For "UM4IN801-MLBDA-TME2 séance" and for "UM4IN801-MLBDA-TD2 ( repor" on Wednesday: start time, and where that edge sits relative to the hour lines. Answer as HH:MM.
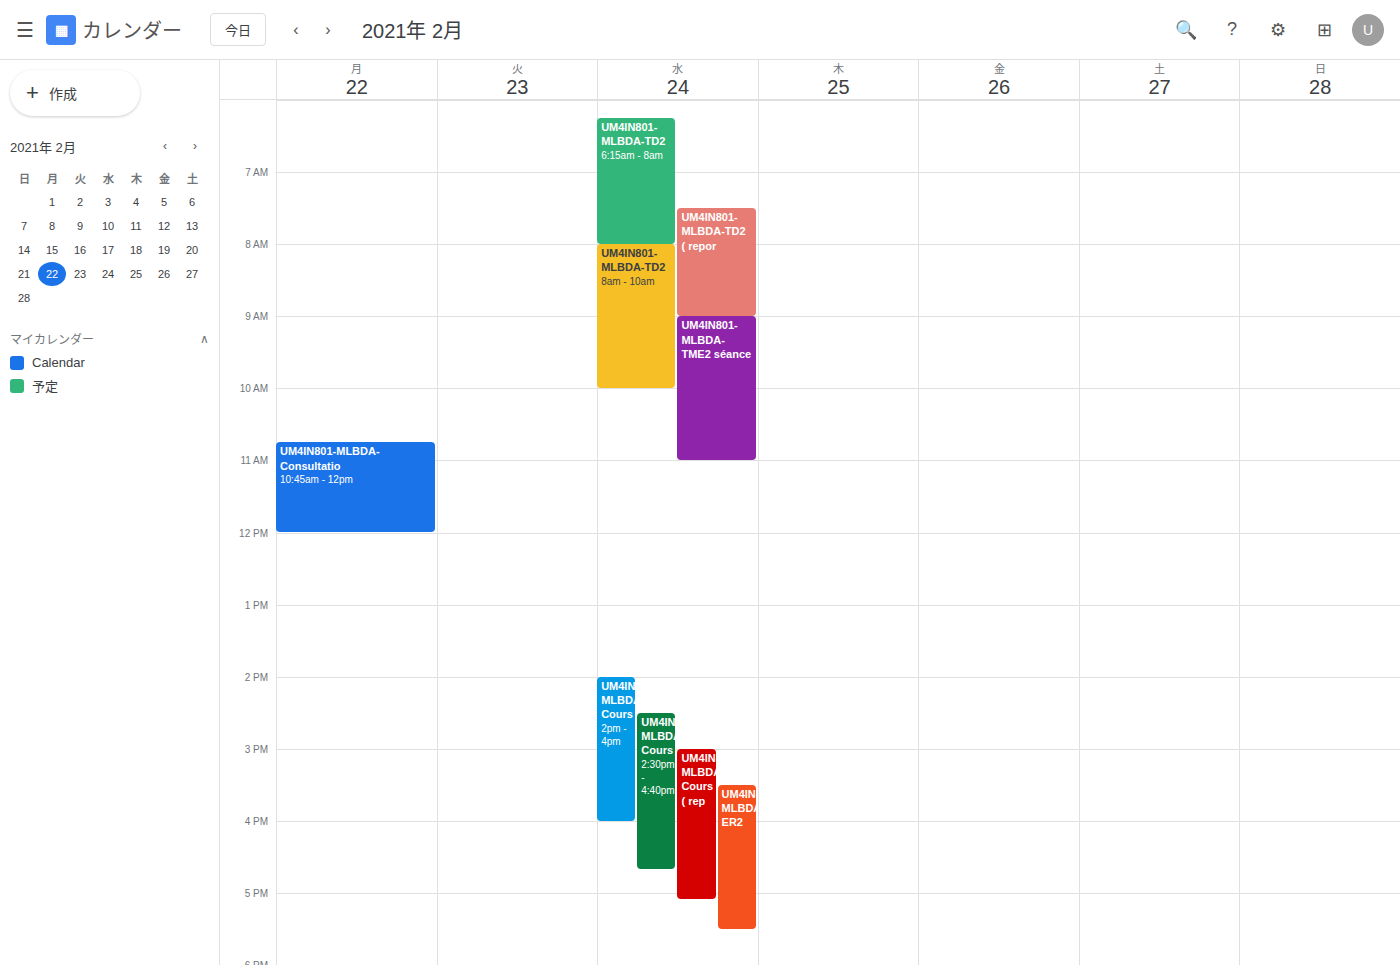
"UM4IN801-MLBDA-TME2 séance": 09:00, exactly on the 09:00 line. "UM4IN801-MLBDA-TD2 ( repor": 07:30, halfway between the 07:00 and 08:00 lines.